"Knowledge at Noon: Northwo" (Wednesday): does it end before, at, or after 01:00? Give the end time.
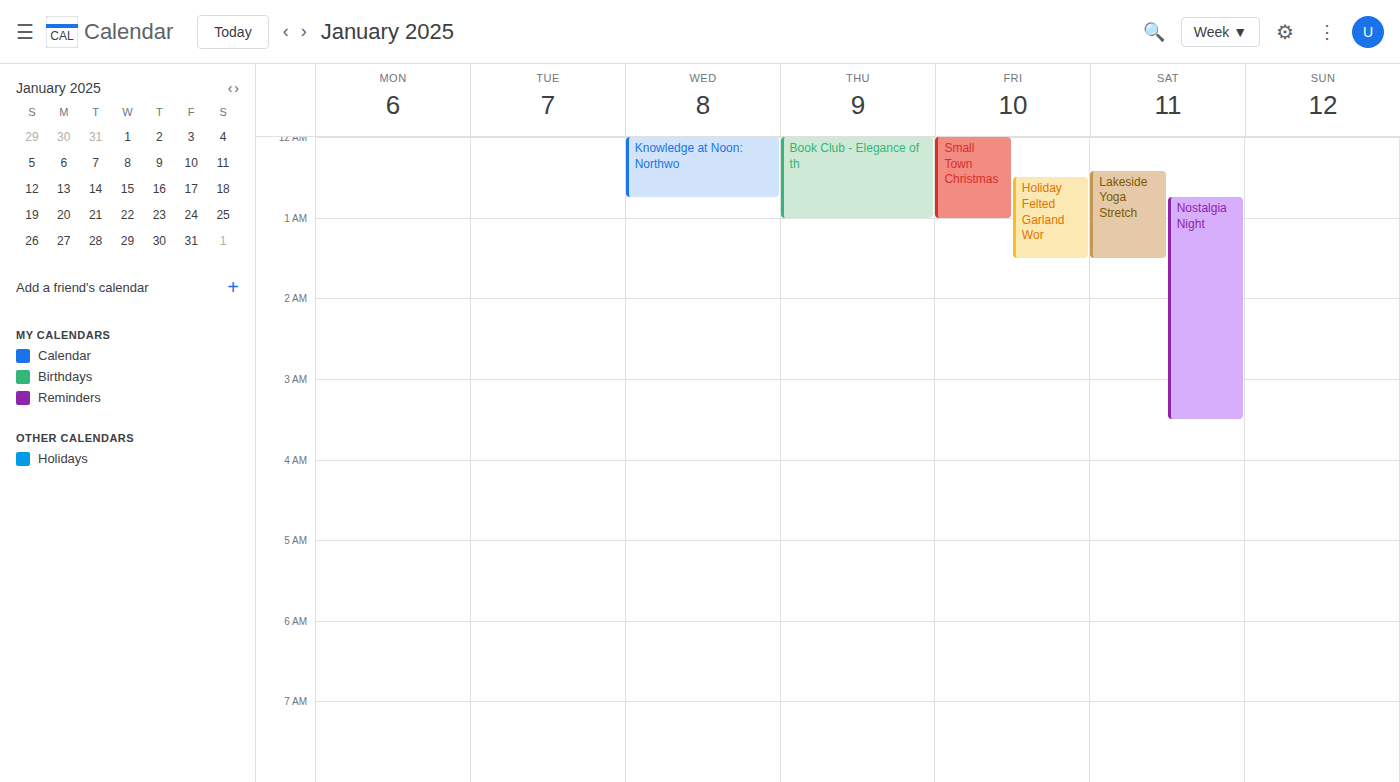
00:45 -- before 01:00, 15 minutes above the 01:00 line.